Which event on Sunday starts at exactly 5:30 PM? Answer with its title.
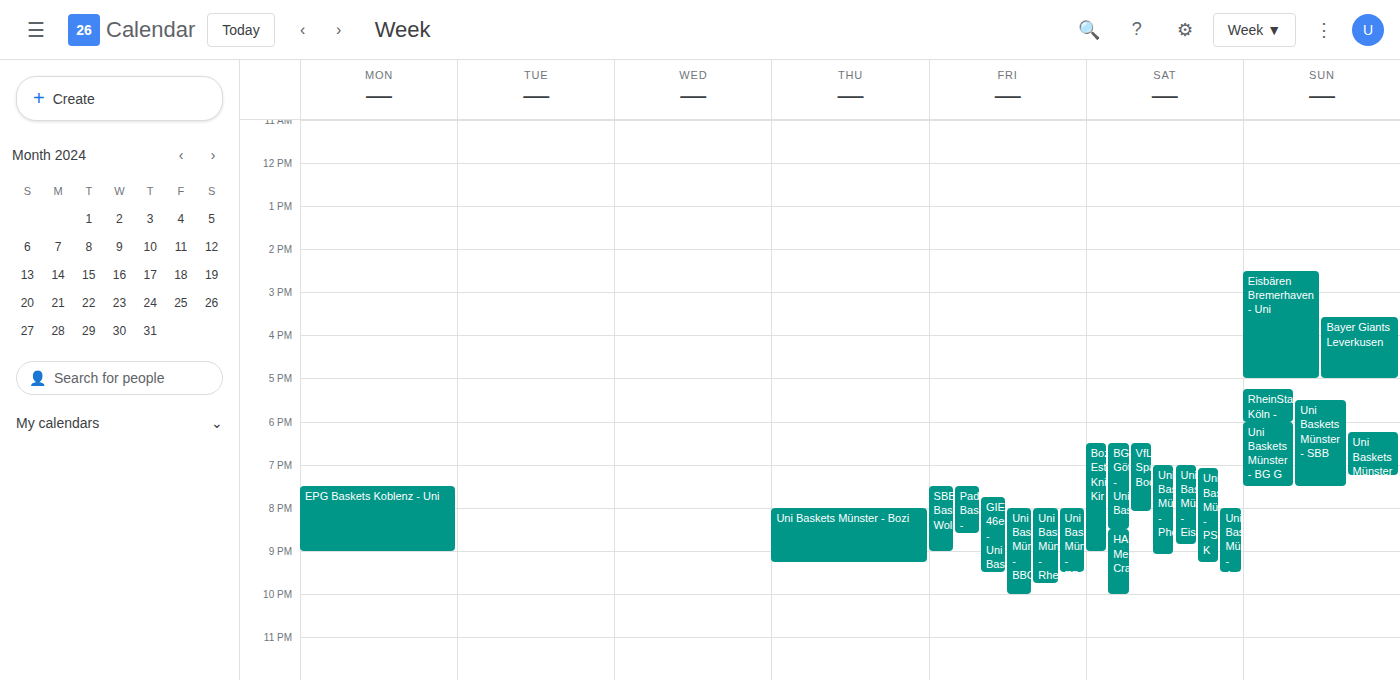
"Uni Baskets Münster - SBB"